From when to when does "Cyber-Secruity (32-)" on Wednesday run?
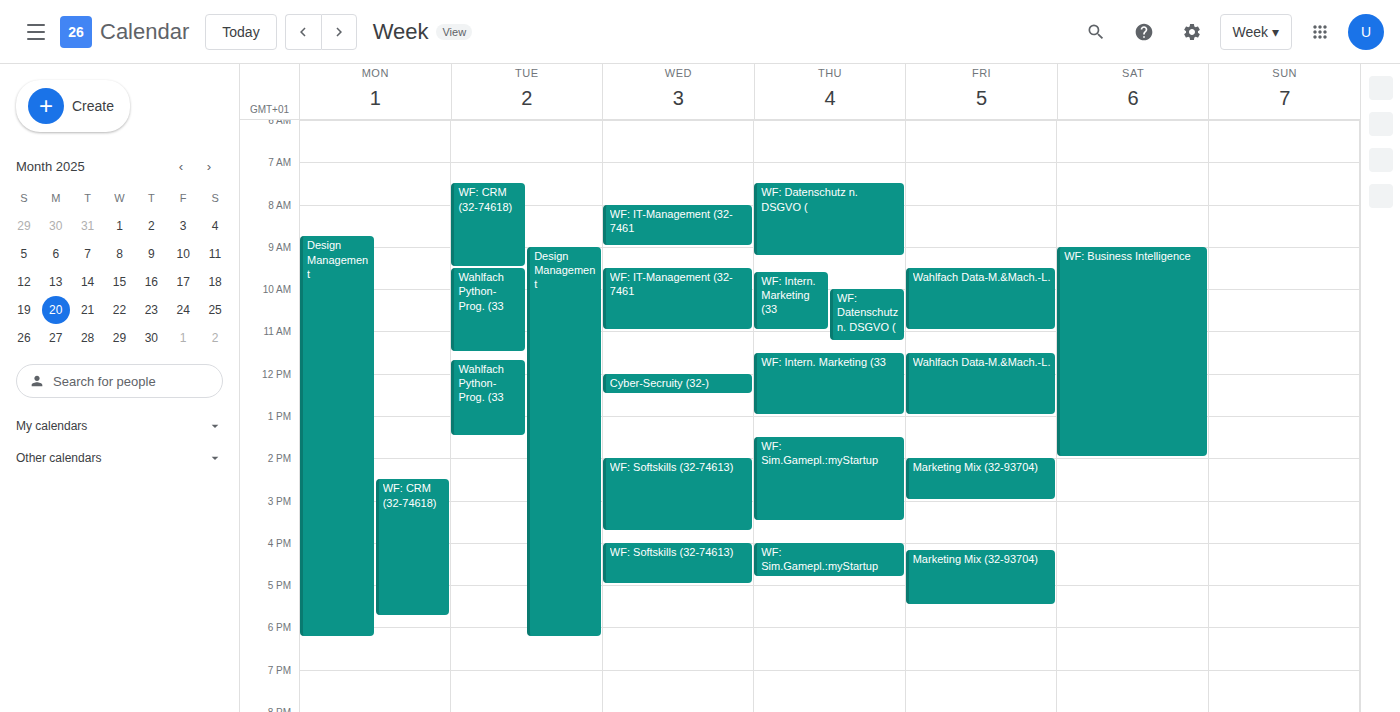
12:00 PM to 12:30 PM